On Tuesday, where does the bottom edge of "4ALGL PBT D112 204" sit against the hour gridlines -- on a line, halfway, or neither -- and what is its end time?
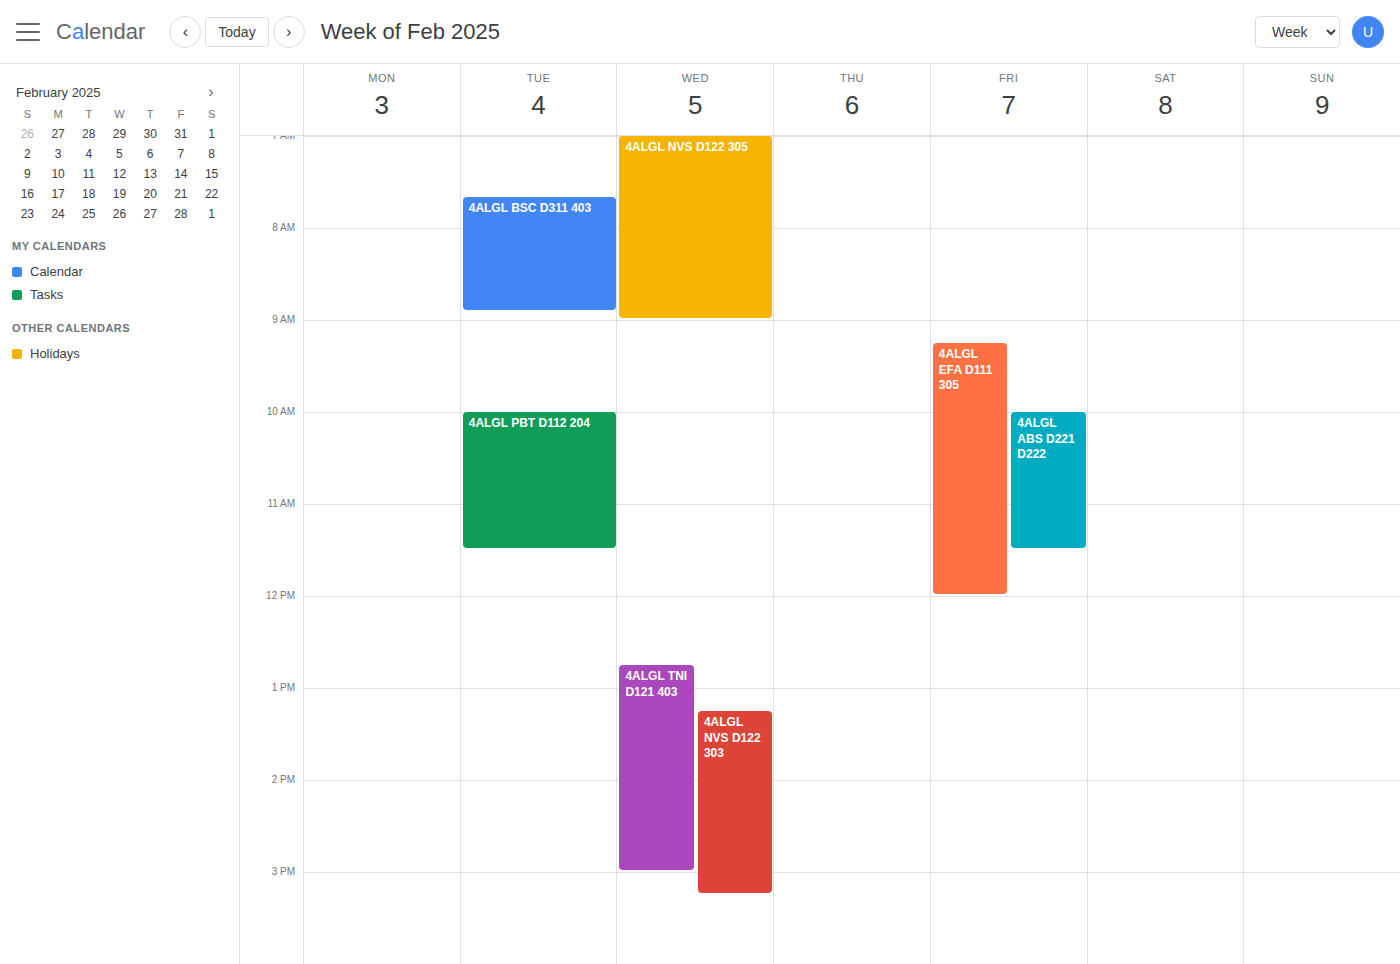
11:30 AM -- halfway between the 11 AM and 12 PM lines.